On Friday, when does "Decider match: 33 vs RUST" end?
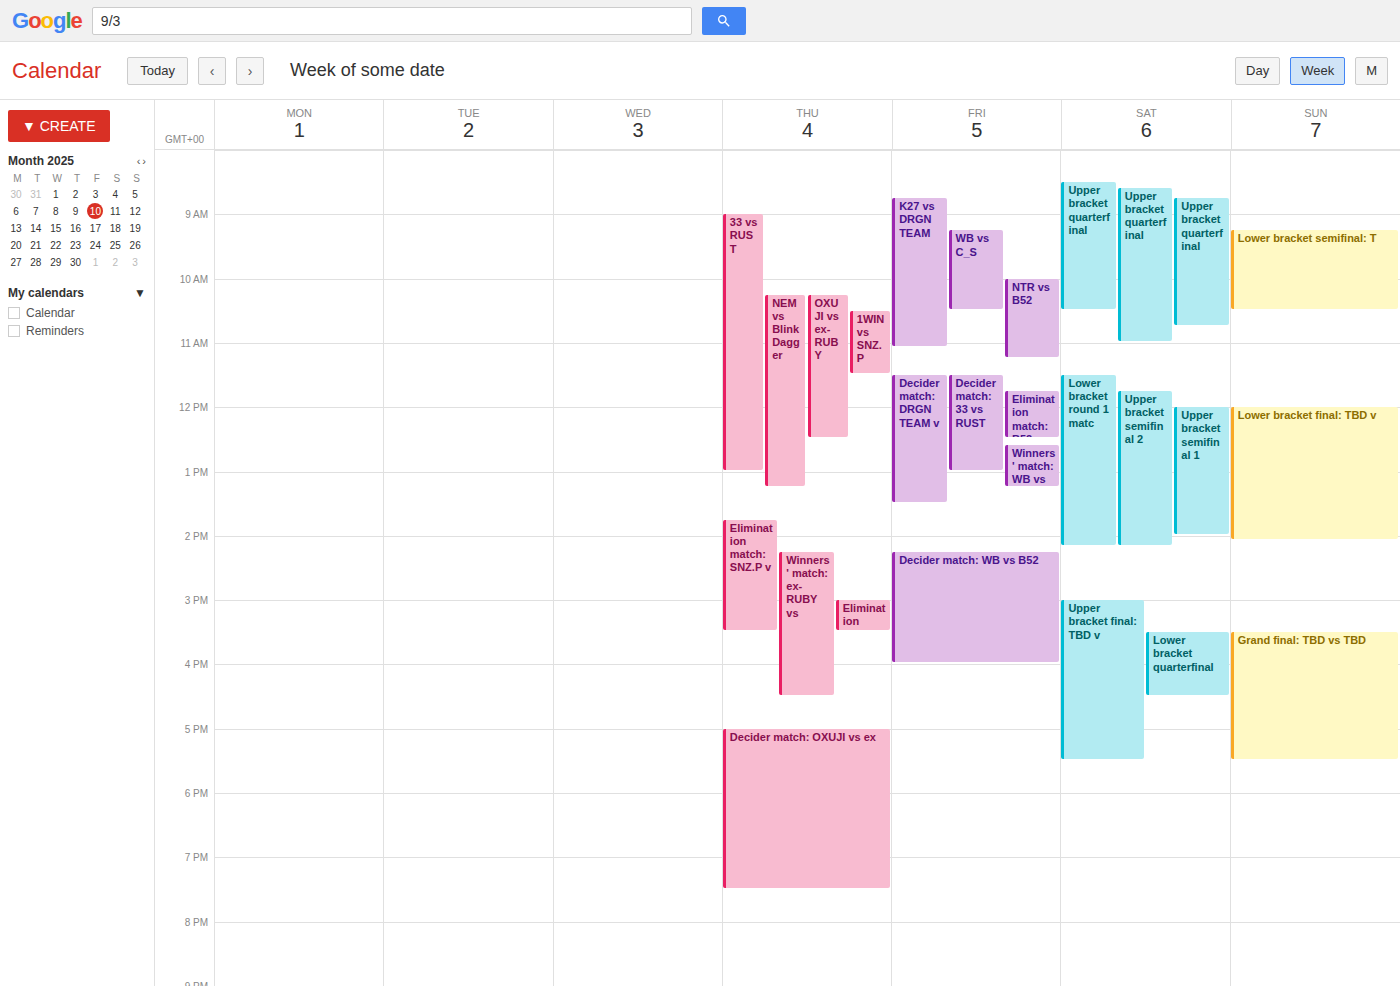
1:00 PM